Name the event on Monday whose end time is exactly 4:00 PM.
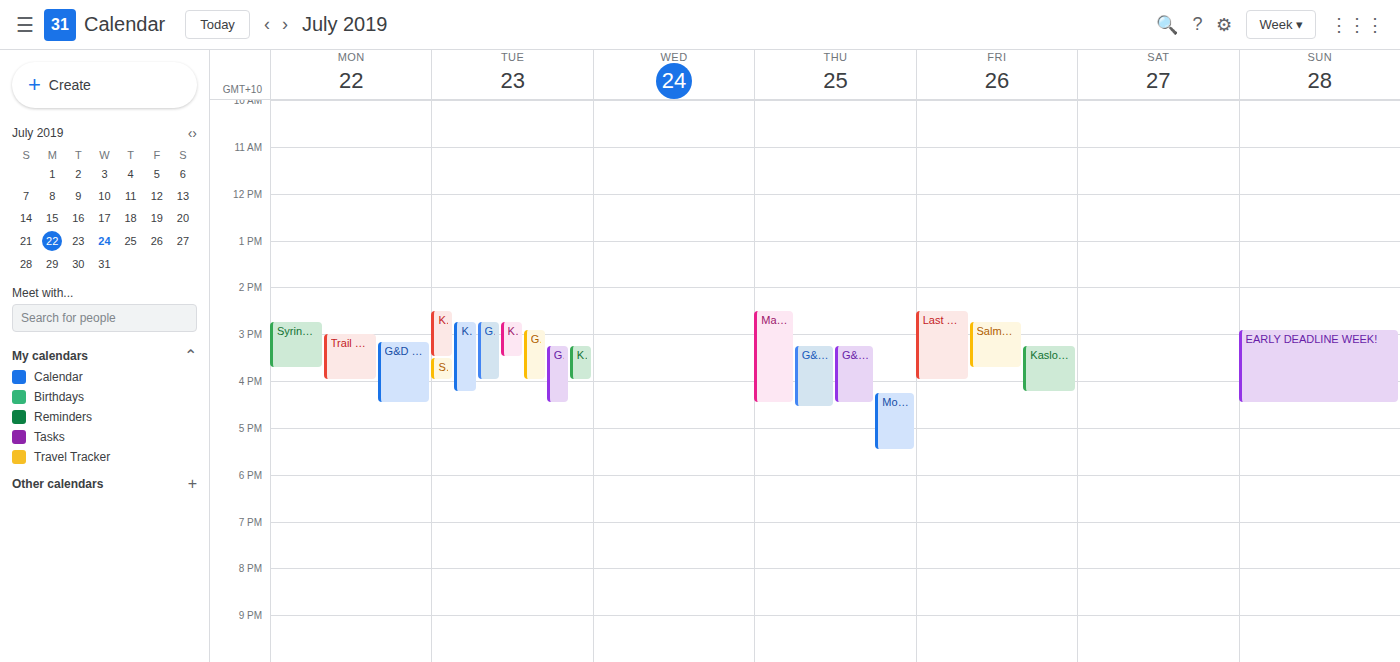
"Trail Visitor Guide Sales"